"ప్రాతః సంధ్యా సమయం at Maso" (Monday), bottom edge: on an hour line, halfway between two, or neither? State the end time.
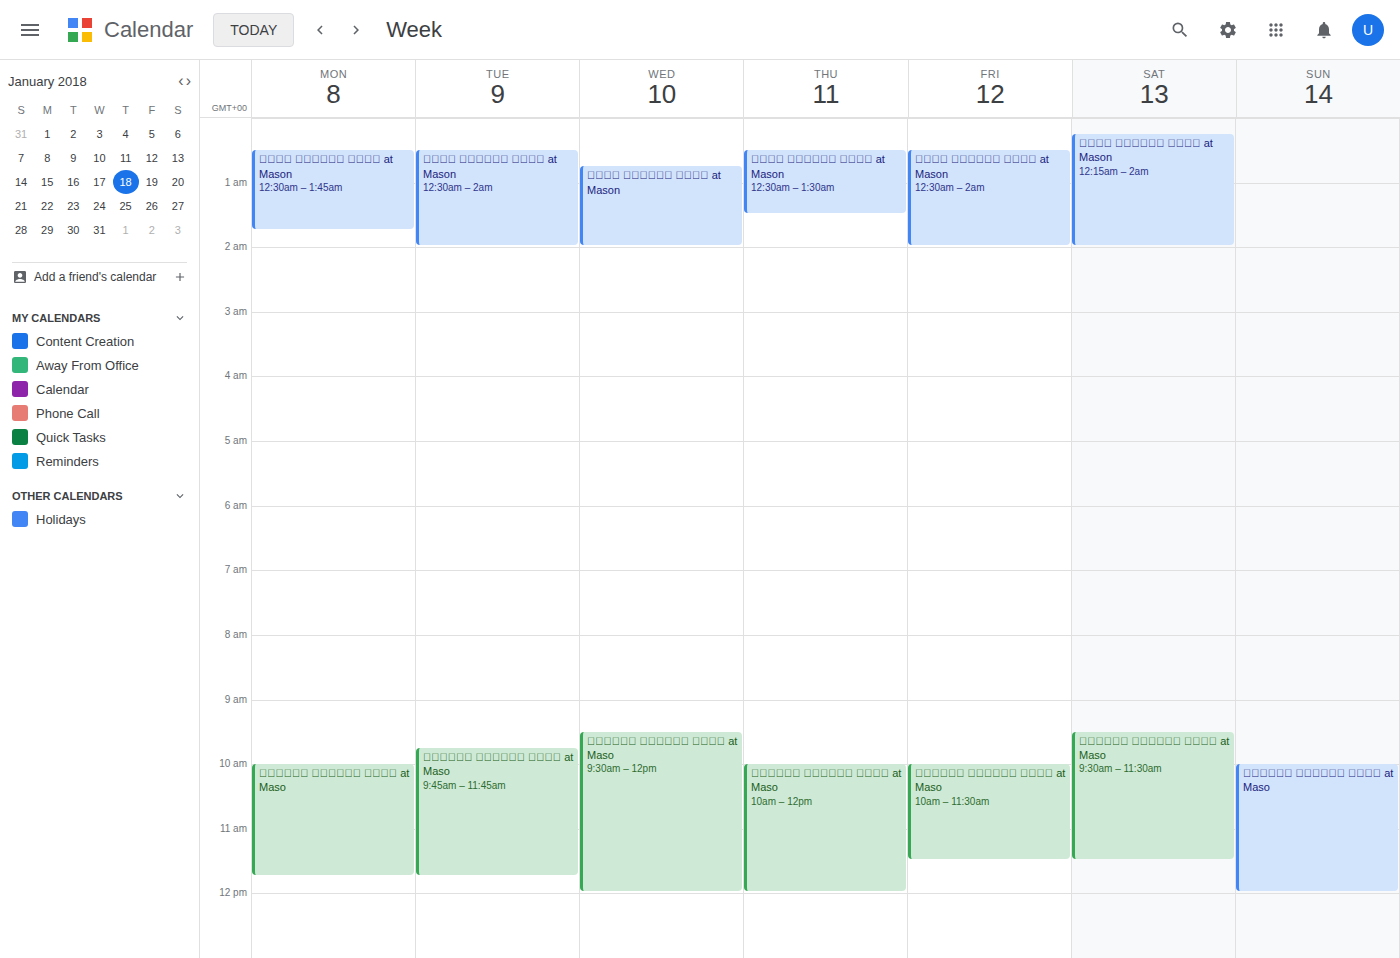
11:45 AM -- neither: three quarters of the way from the 11 AM line to the 12 PM line.